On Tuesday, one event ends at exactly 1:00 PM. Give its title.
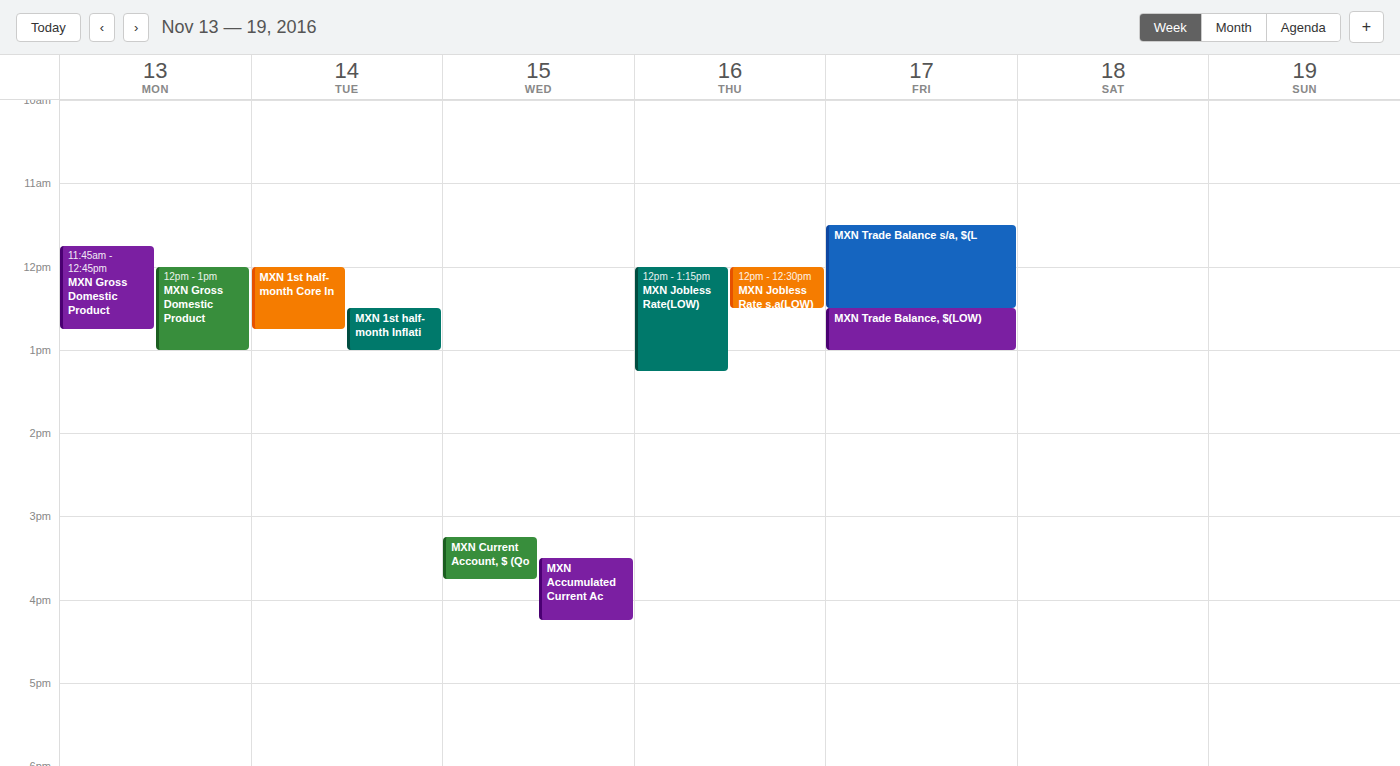
"MXN 1st half-month Inflati"